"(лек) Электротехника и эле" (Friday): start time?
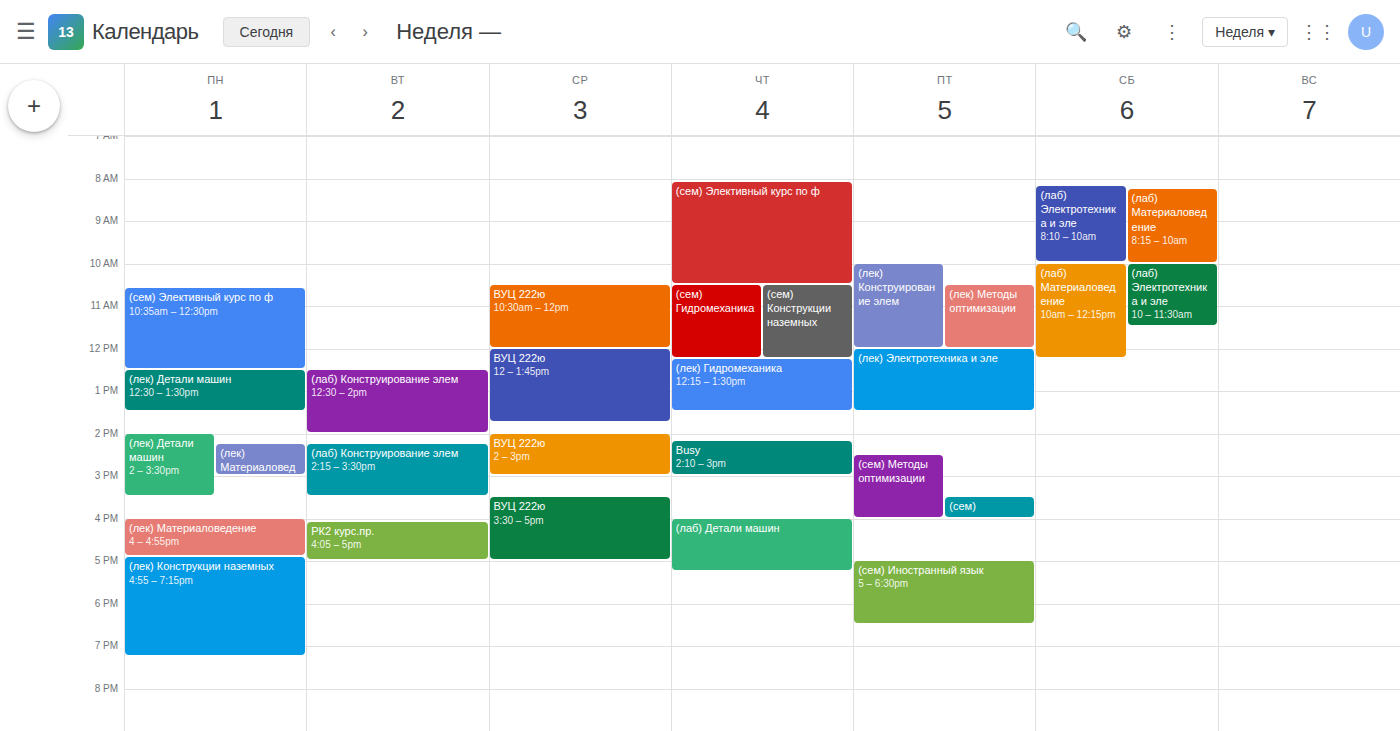
12:00 PM